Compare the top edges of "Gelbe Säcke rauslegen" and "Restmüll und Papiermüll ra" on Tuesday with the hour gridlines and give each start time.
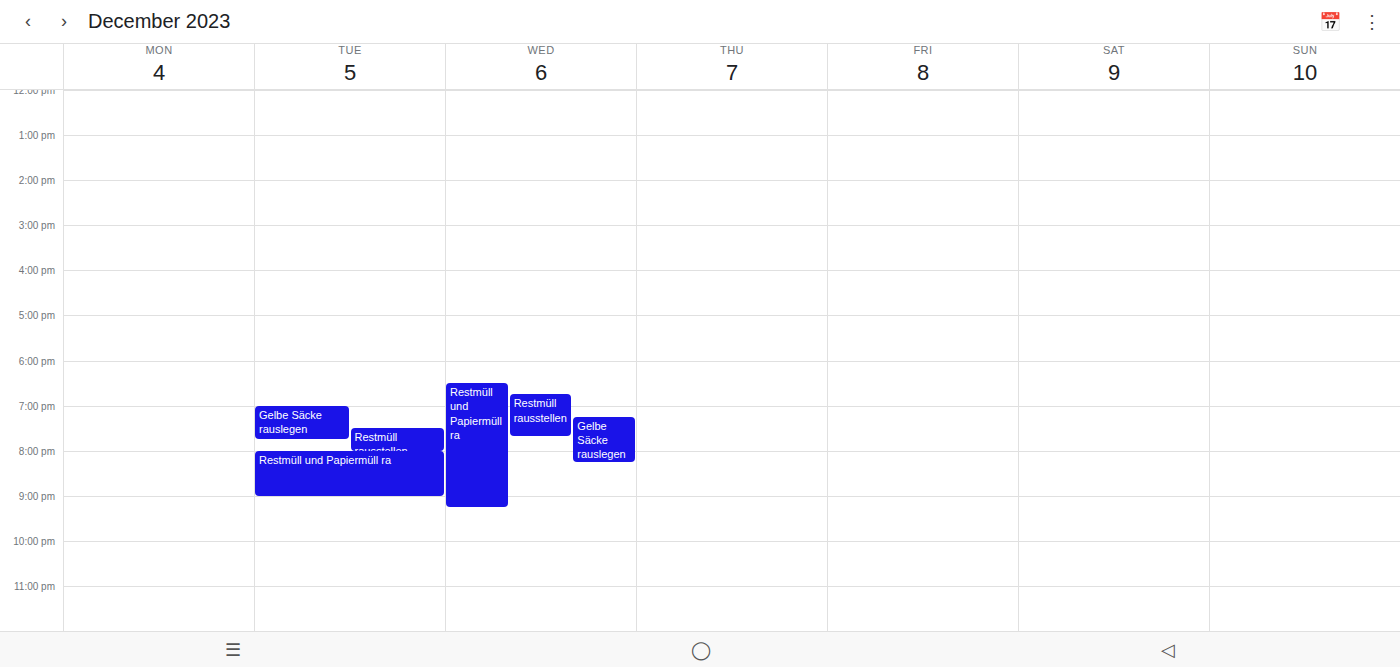
"Gelbe Säcke rauslegen": 7:00 PM, exactly on the 7 PM line. "Restmüll und Papiermüll ra": 8:00 PM, exactly on the 8 PM line.